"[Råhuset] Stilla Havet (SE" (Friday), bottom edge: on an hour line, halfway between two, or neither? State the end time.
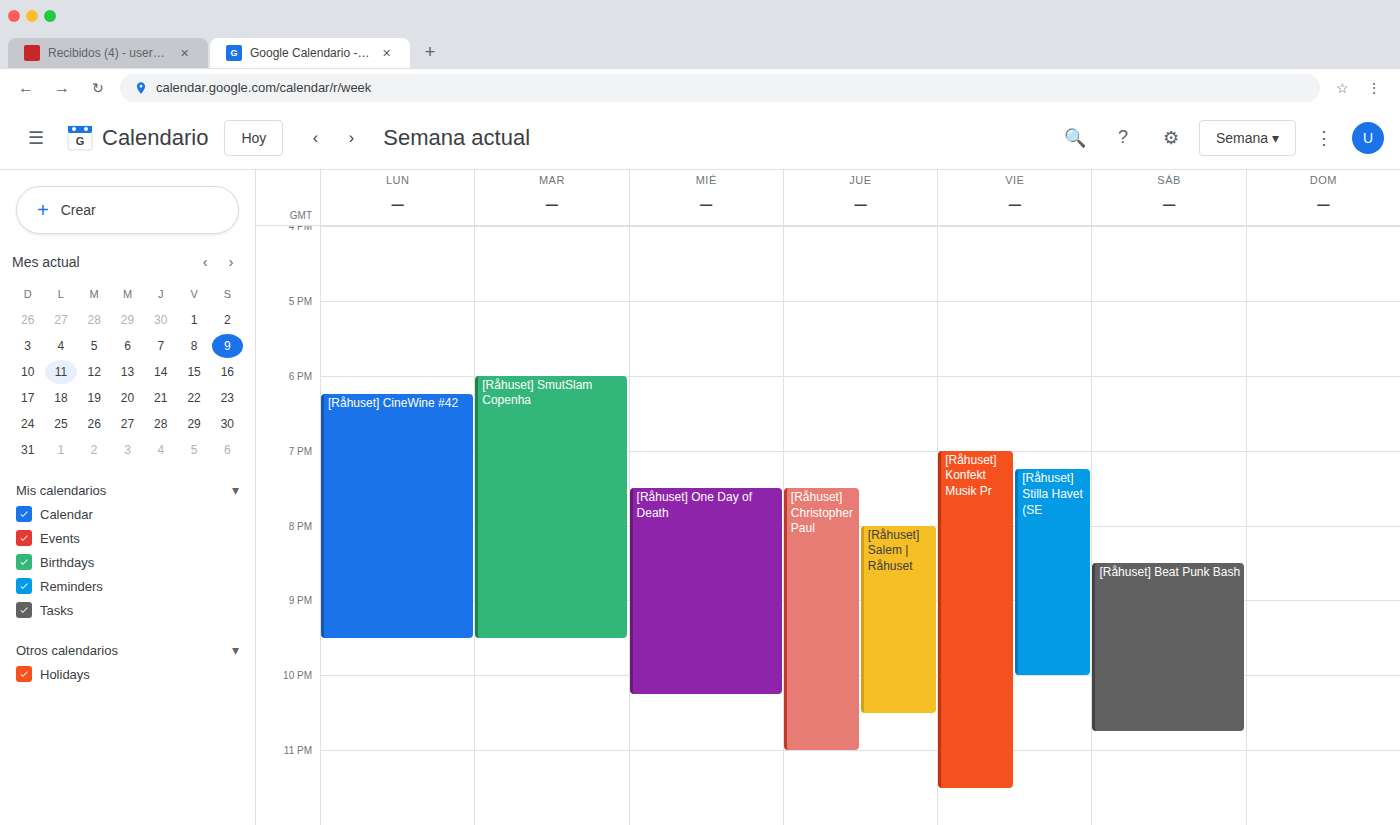
10:00 PM -- exactly on the 10 PM line.